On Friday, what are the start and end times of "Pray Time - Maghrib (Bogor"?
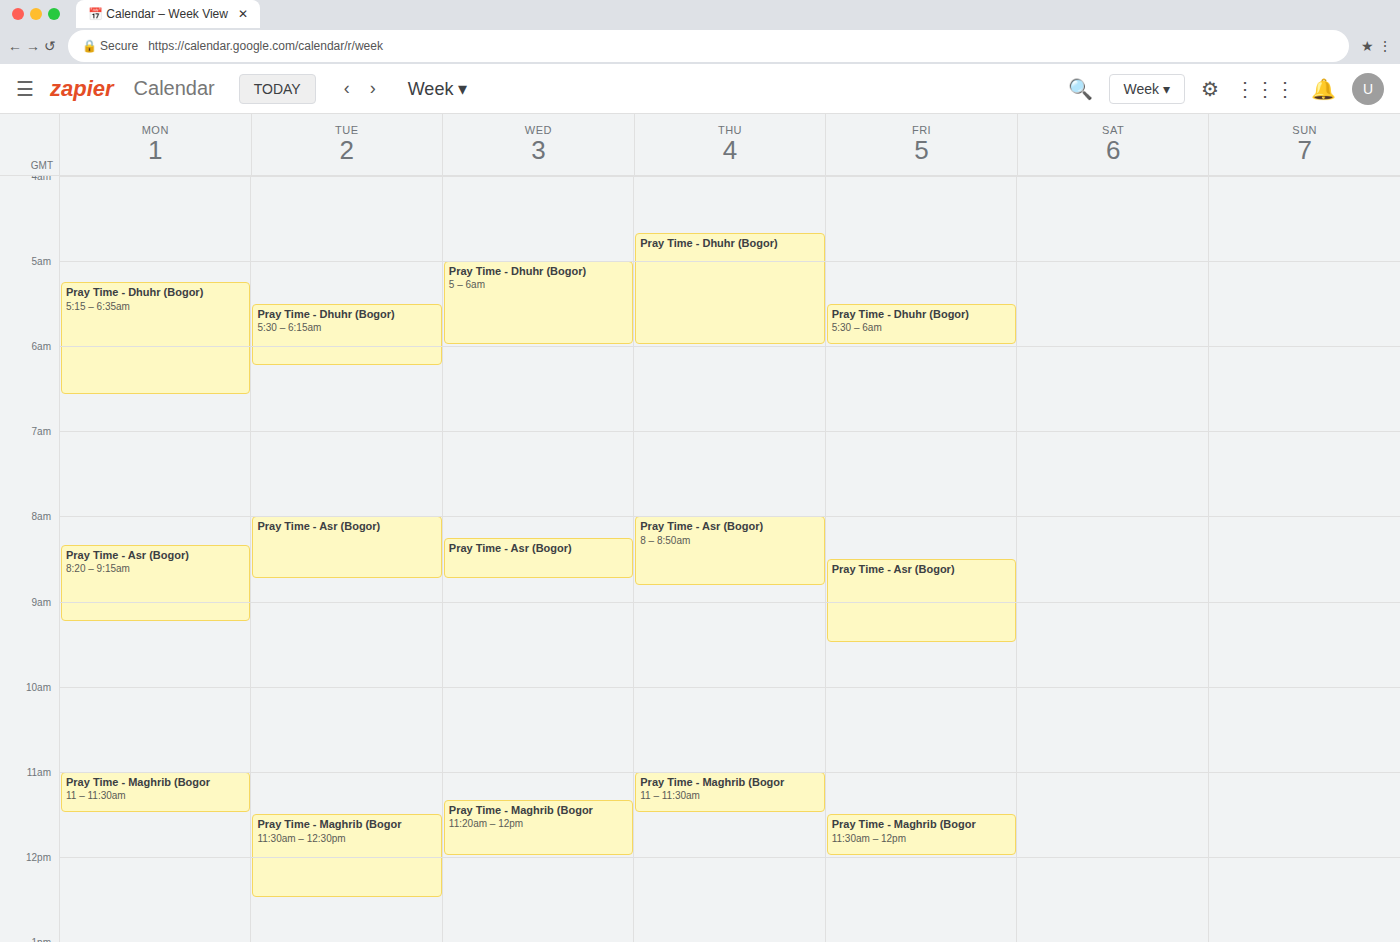
11:30 AM to 12:00 PM